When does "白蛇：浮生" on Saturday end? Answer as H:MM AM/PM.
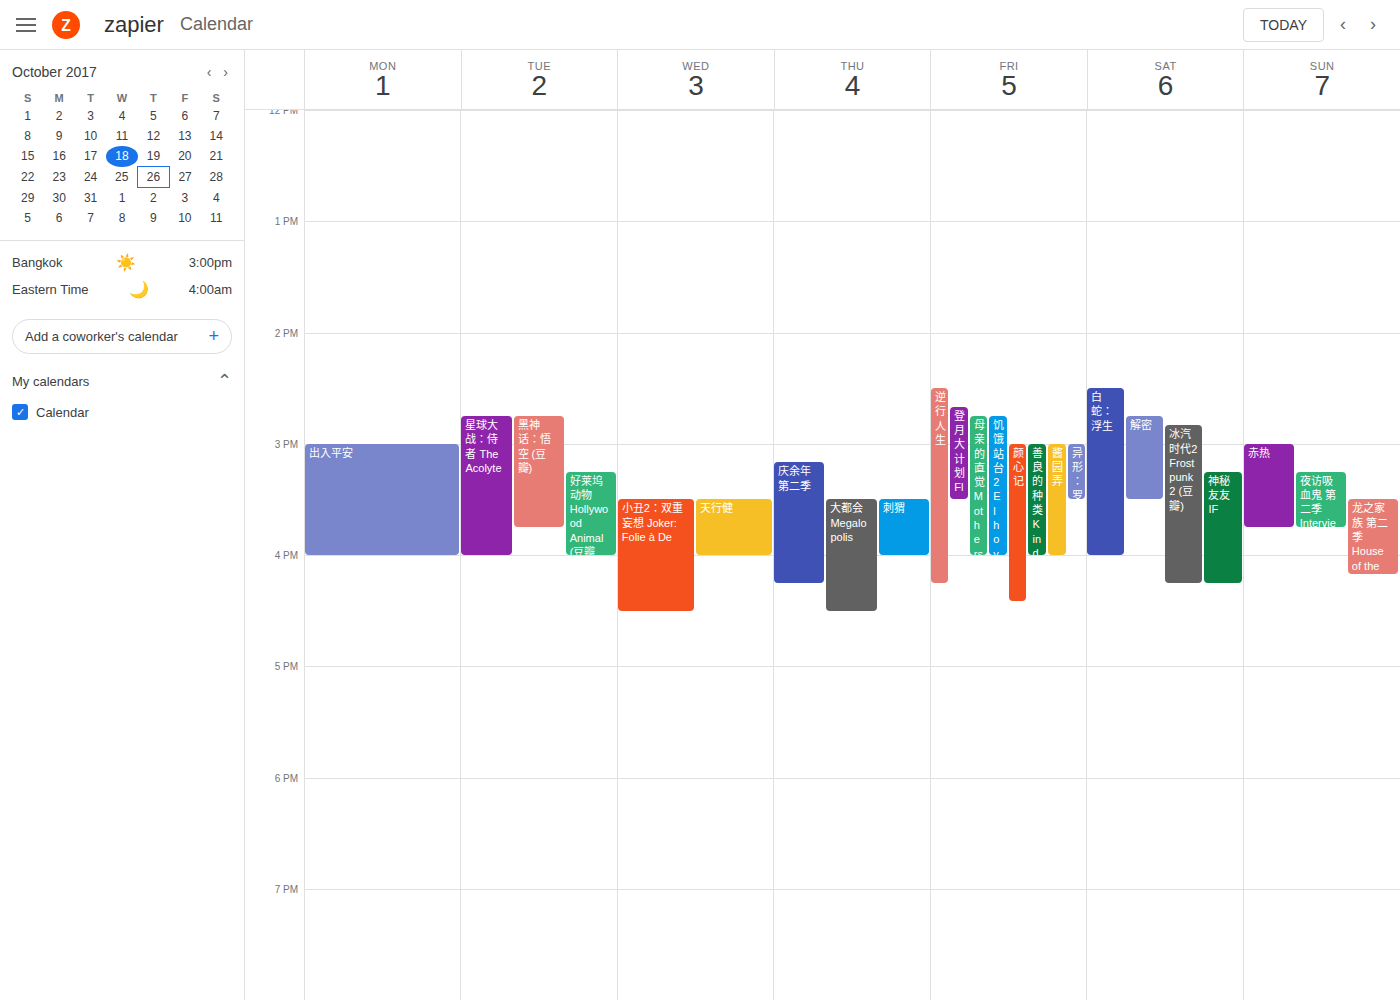
4:00 PM